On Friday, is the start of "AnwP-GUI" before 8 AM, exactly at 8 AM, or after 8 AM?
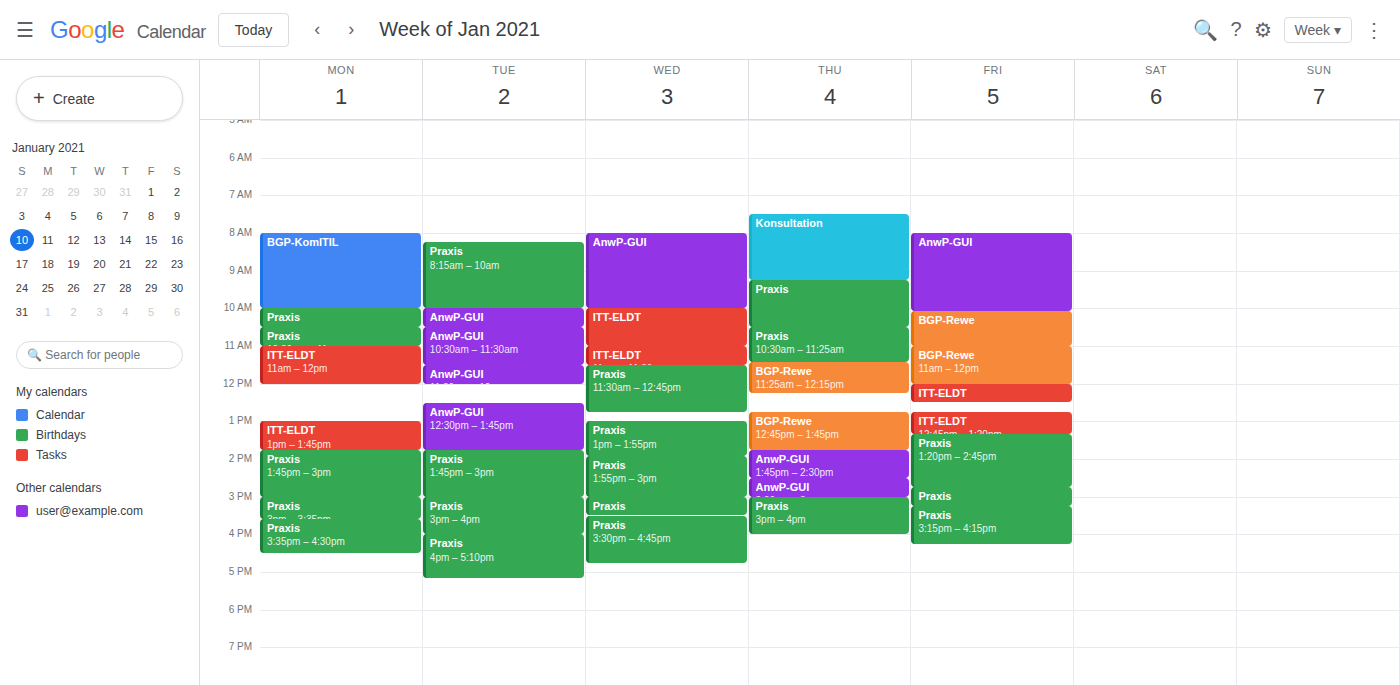
8:00 AM -- exactly at 8 AM, on the 8 AM line.